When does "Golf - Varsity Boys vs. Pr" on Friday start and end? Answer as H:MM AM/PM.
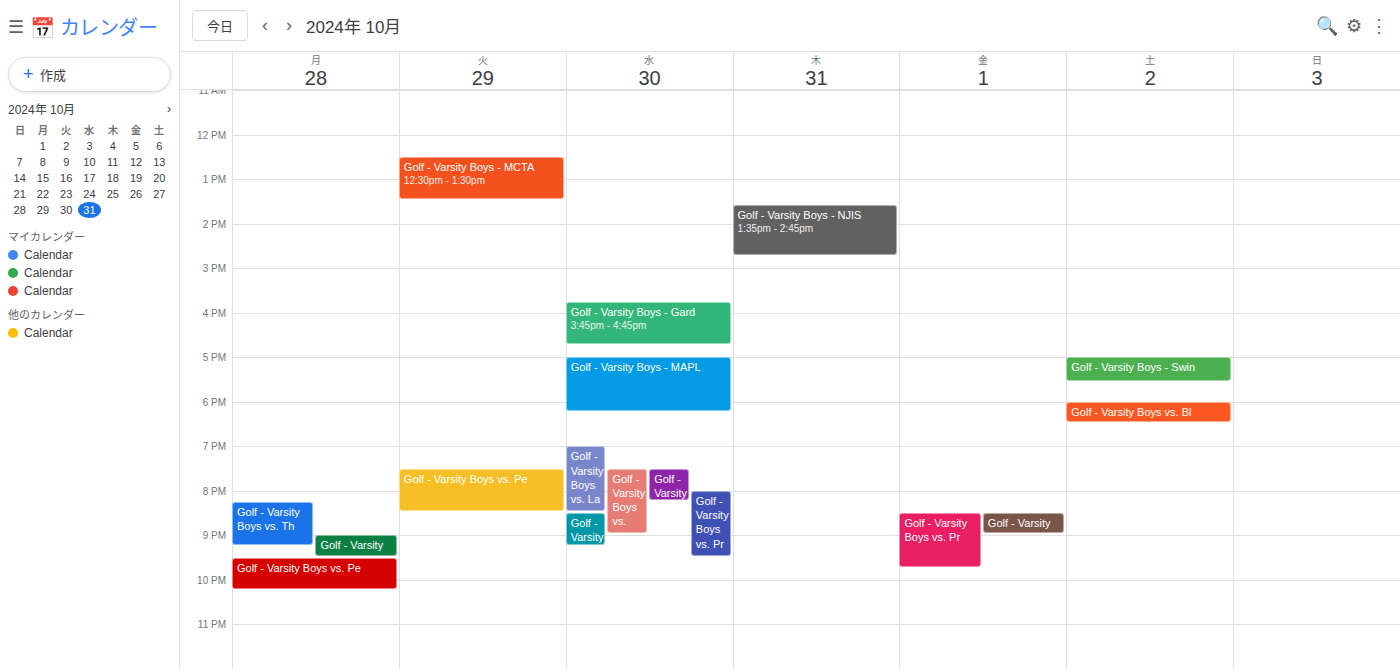
8:30 PM to 9:45 PM